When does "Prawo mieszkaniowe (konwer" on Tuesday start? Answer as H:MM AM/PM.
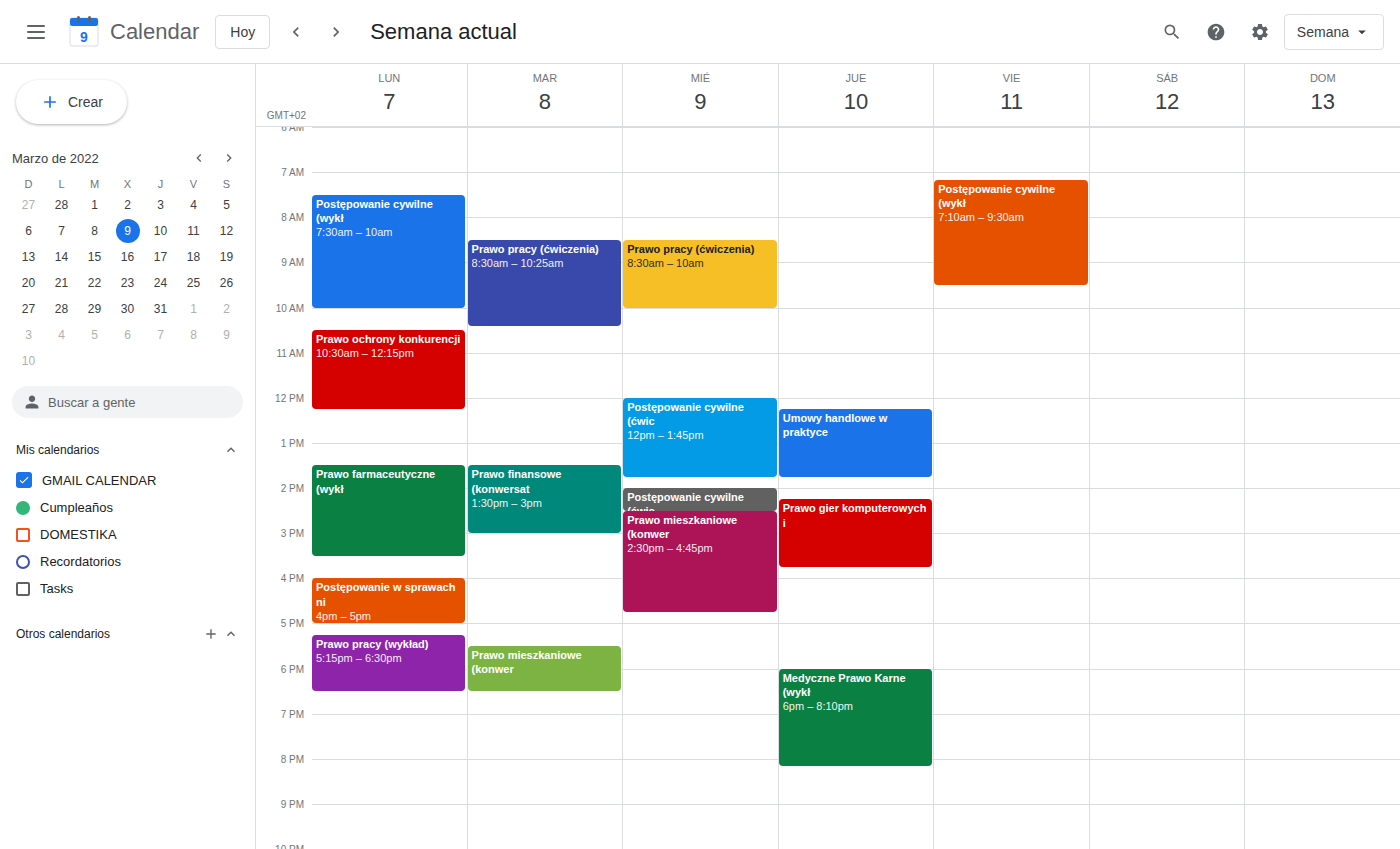
5:30 PM